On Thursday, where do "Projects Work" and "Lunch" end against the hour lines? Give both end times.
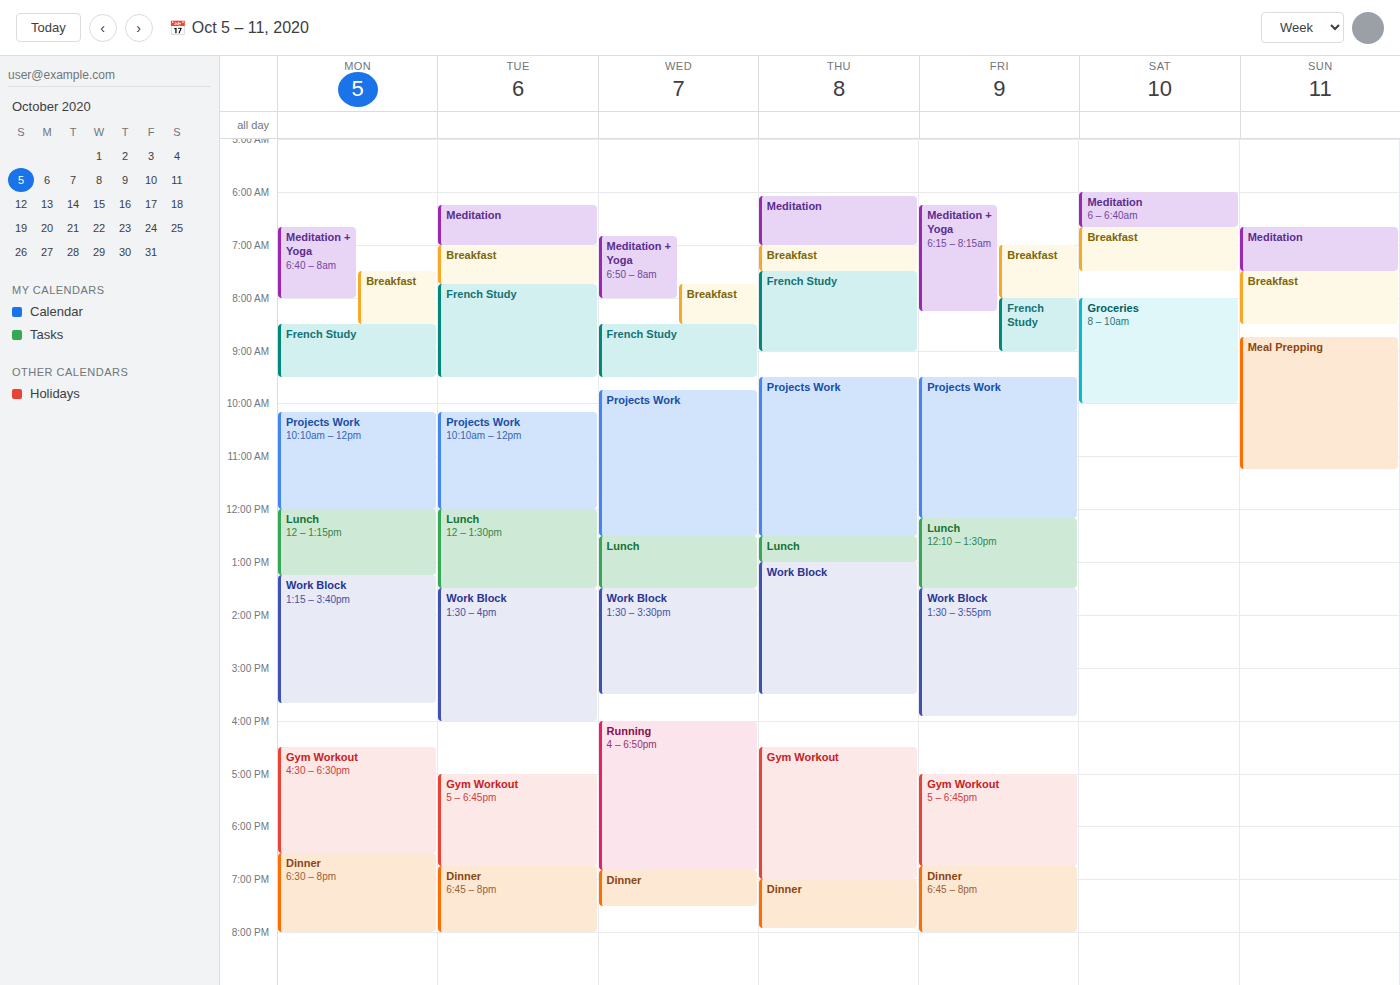
"Projects Work": 12:30 PM, halfway between the 12 PM and 1 PM lines. "Lunch": 1:00 PM, exactly on the 1 PM line.